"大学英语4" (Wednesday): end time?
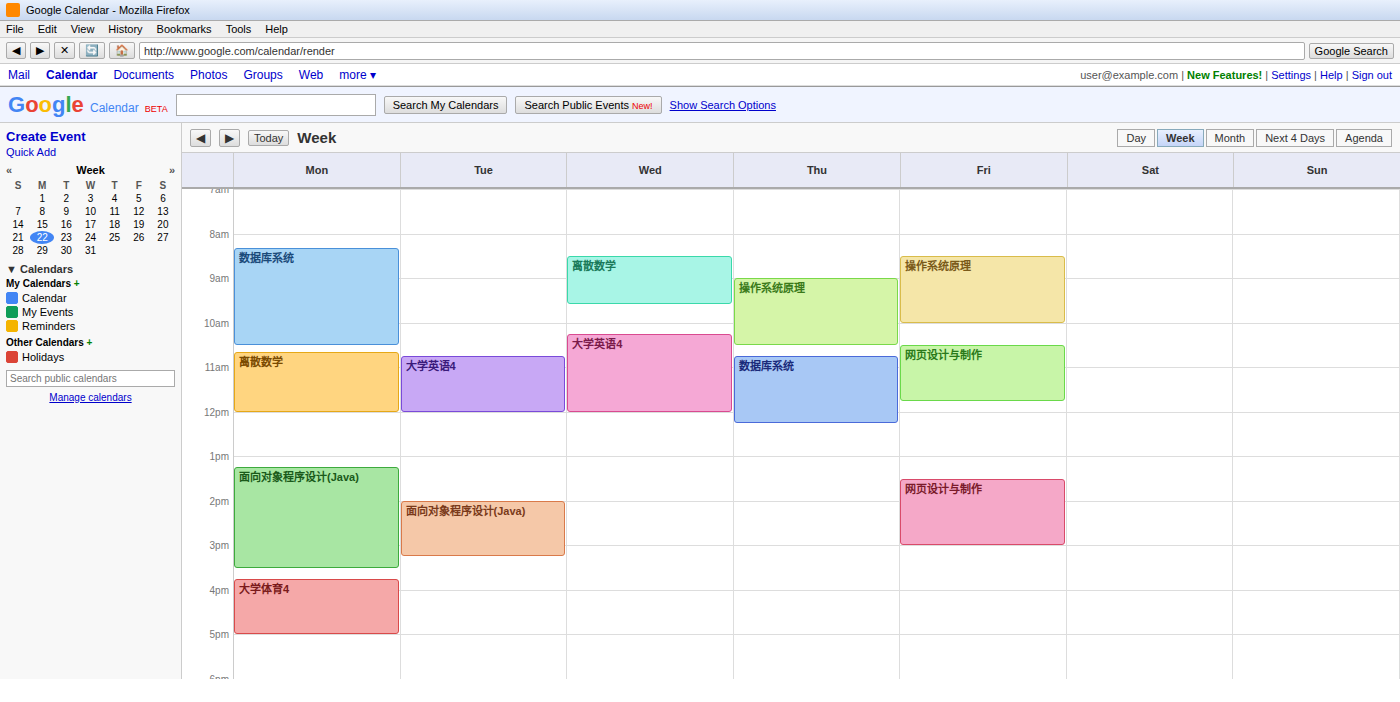
12:00 PM